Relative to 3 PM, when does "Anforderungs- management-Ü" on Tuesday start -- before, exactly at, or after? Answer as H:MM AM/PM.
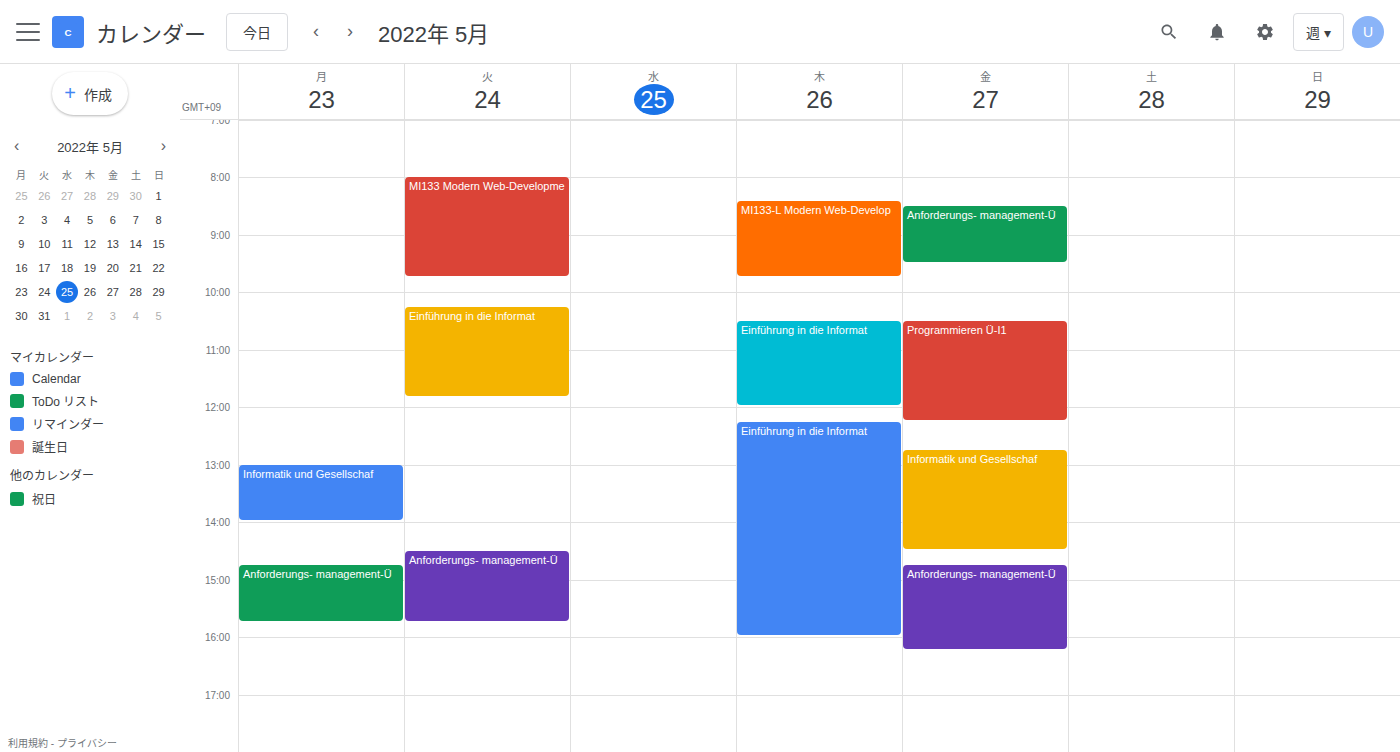
2:30 PM -- before 3 PM, 30 minutes above the 3 PM line.